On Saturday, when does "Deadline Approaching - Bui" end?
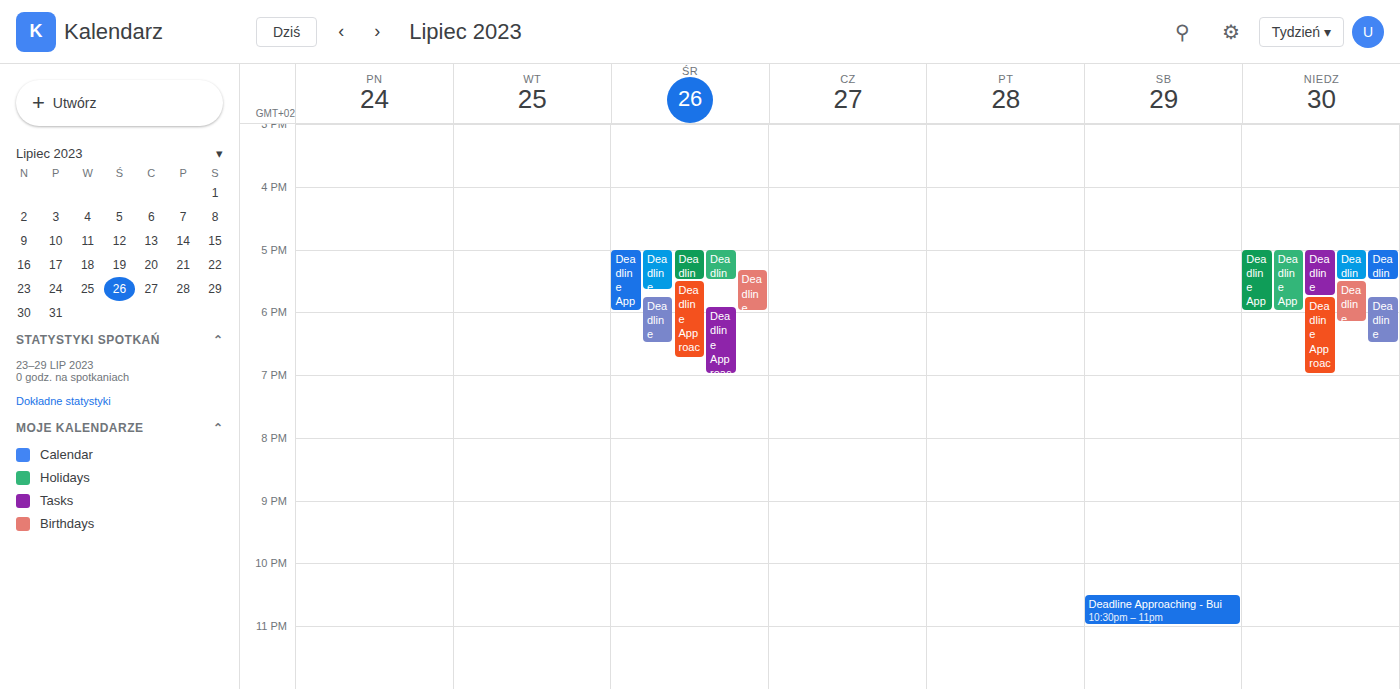
11:00 PM